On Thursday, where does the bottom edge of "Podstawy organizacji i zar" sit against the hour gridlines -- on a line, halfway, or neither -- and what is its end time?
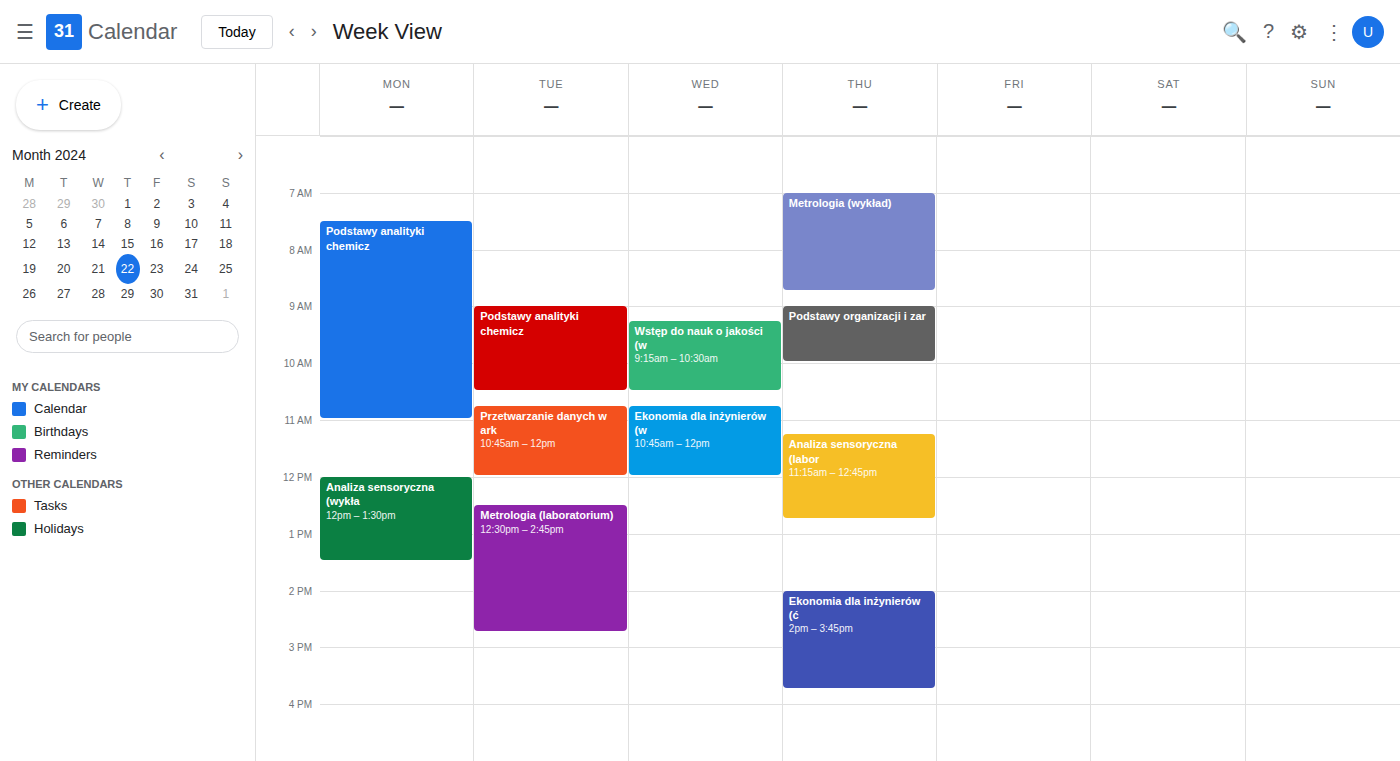
10:00 AM -- exactly on the 10 AM line.